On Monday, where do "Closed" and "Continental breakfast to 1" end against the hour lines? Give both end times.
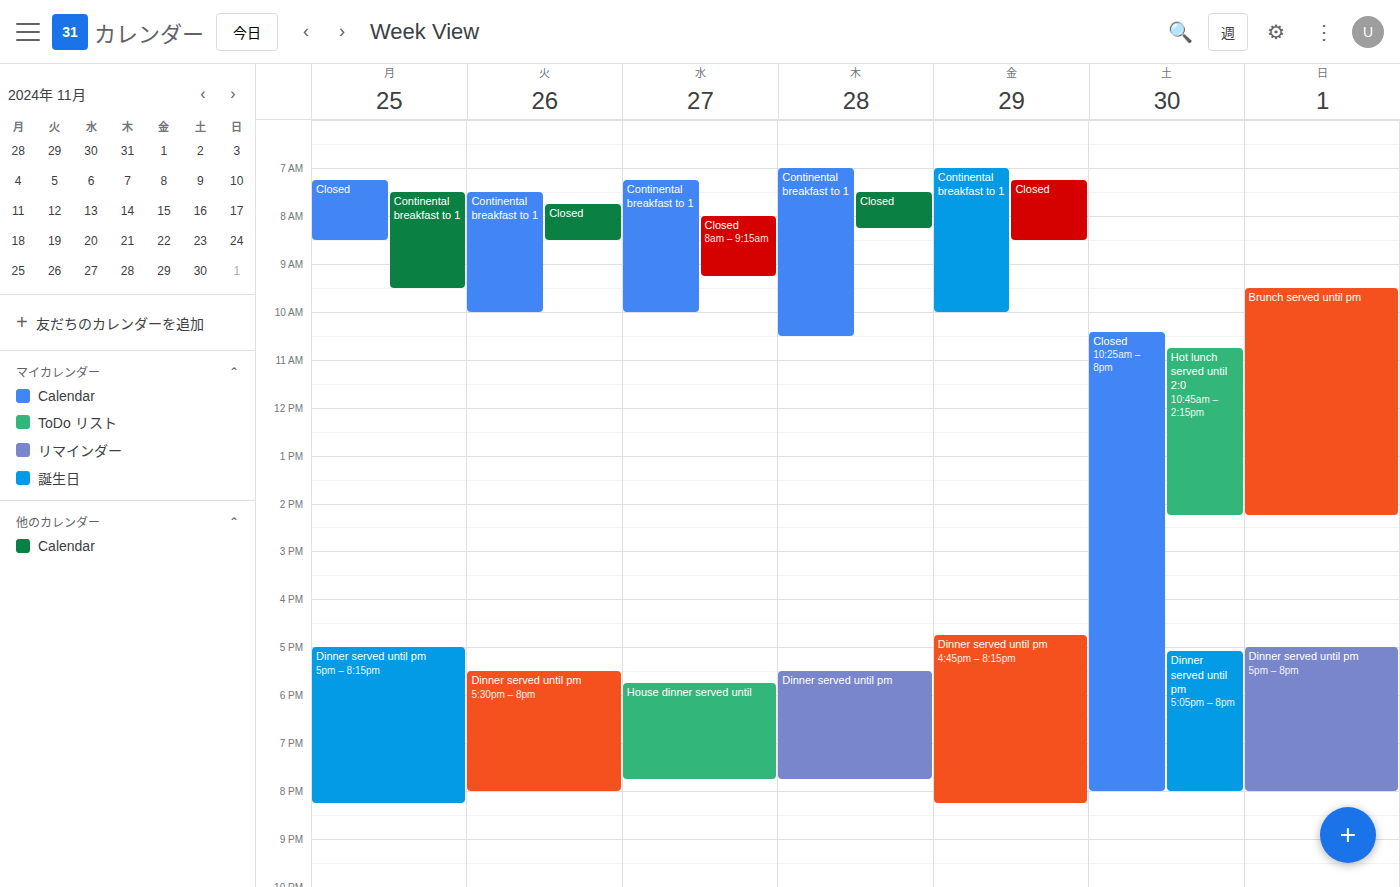
"Closed": 8:30 AM, halfway between the 8 AM and 9 AM lines. "Continental breakfast to 1": 9:30 AM, halfway between the 9 AM and 10 AM lines.